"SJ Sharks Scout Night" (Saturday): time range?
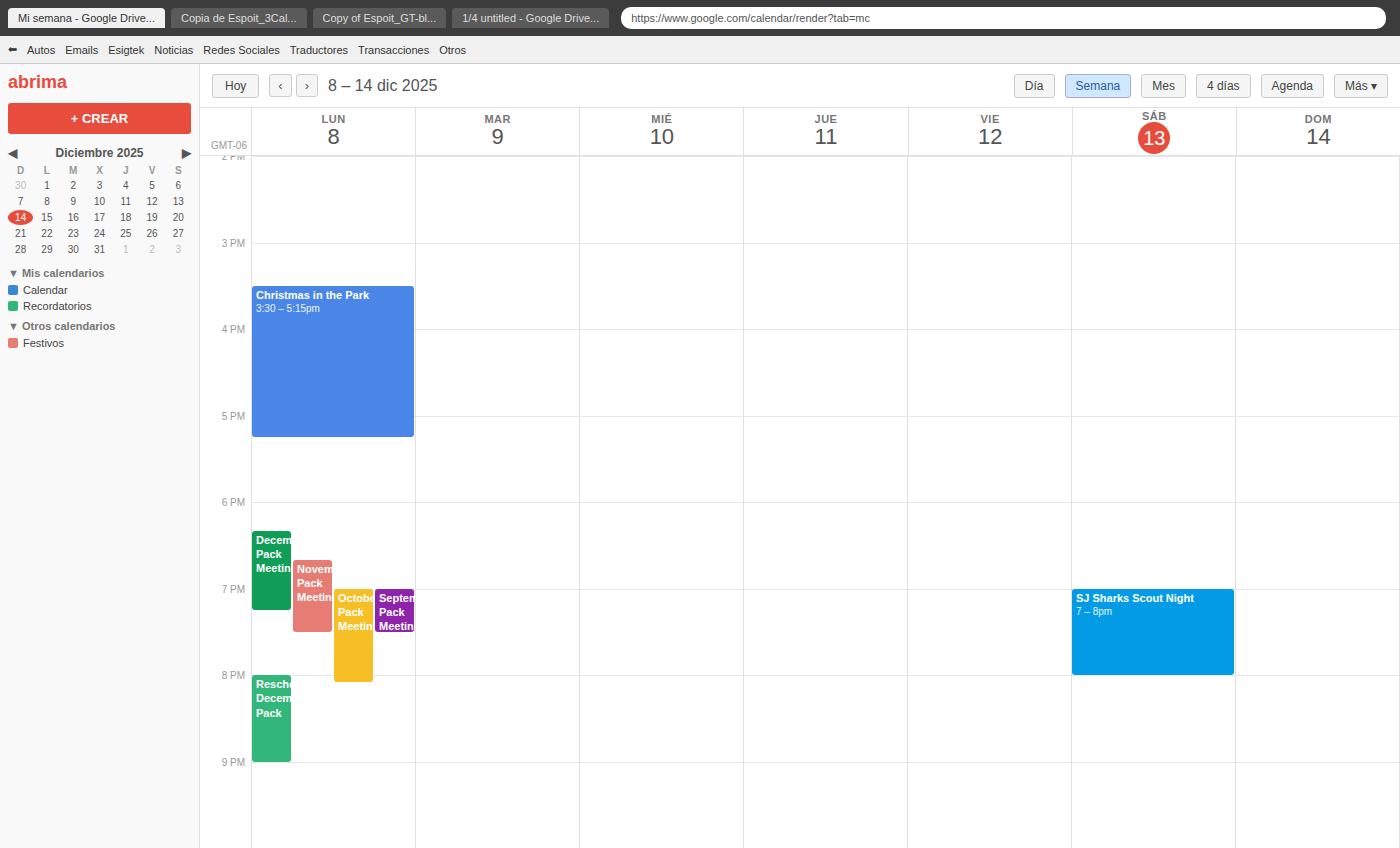
7:00 PM to 8:00 PM